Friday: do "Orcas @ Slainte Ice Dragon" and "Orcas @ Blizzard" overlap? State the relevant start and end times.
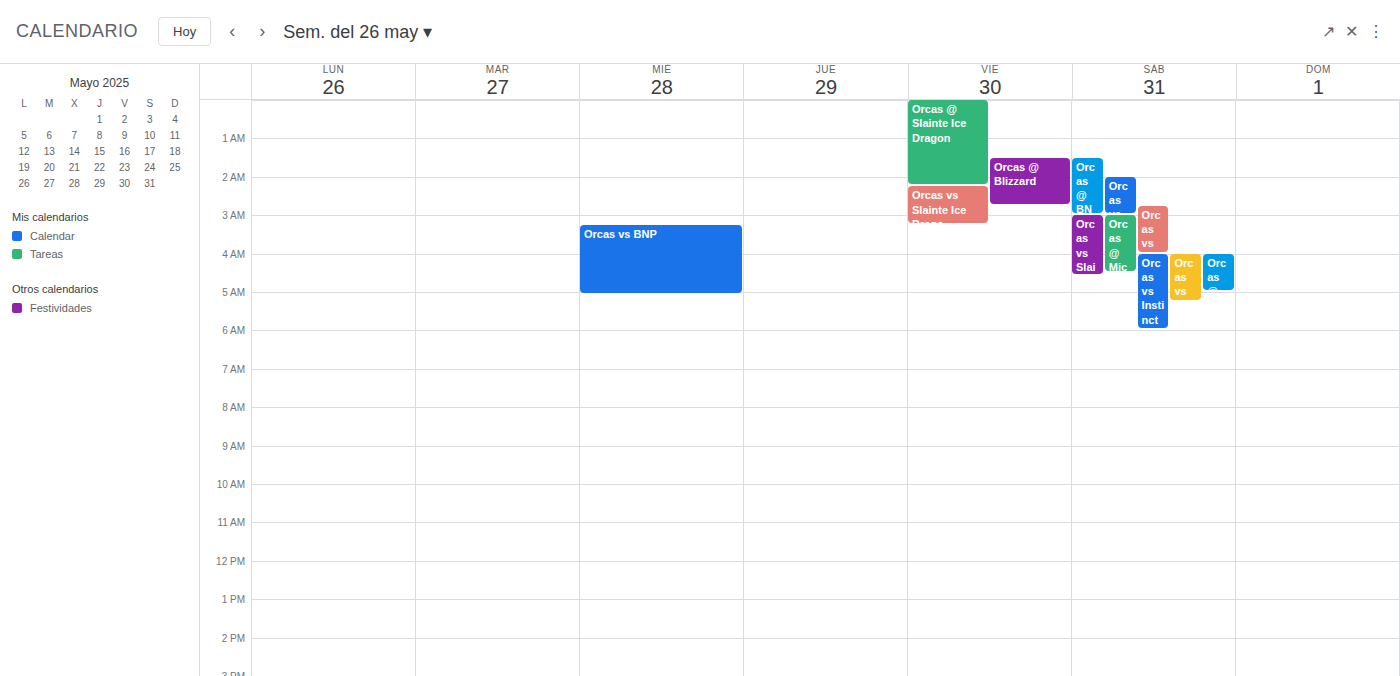
"Orcas @ Blizzard" starts at 1:30 AM, before "Orcas @ Slainte Ice Dragon" ends at 2:15 AM -- they overlap.